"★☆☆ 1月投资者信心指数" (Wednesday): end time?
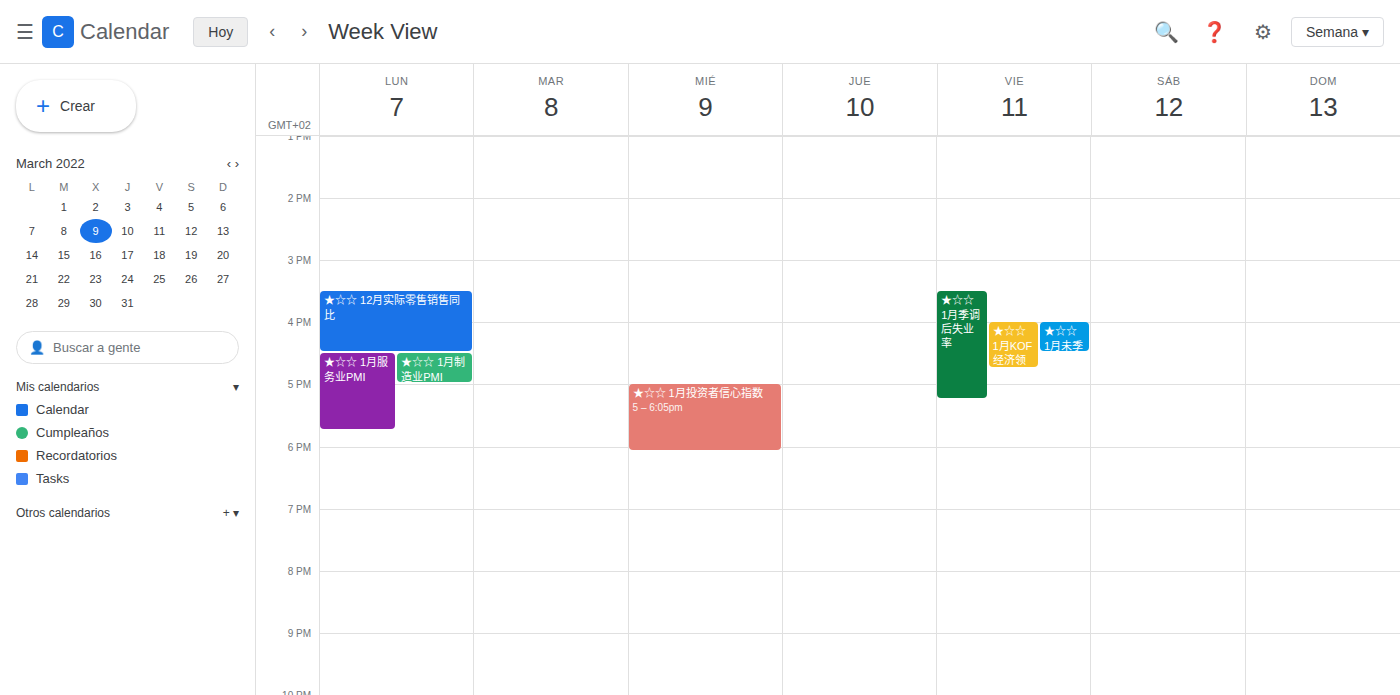
6:05 PM